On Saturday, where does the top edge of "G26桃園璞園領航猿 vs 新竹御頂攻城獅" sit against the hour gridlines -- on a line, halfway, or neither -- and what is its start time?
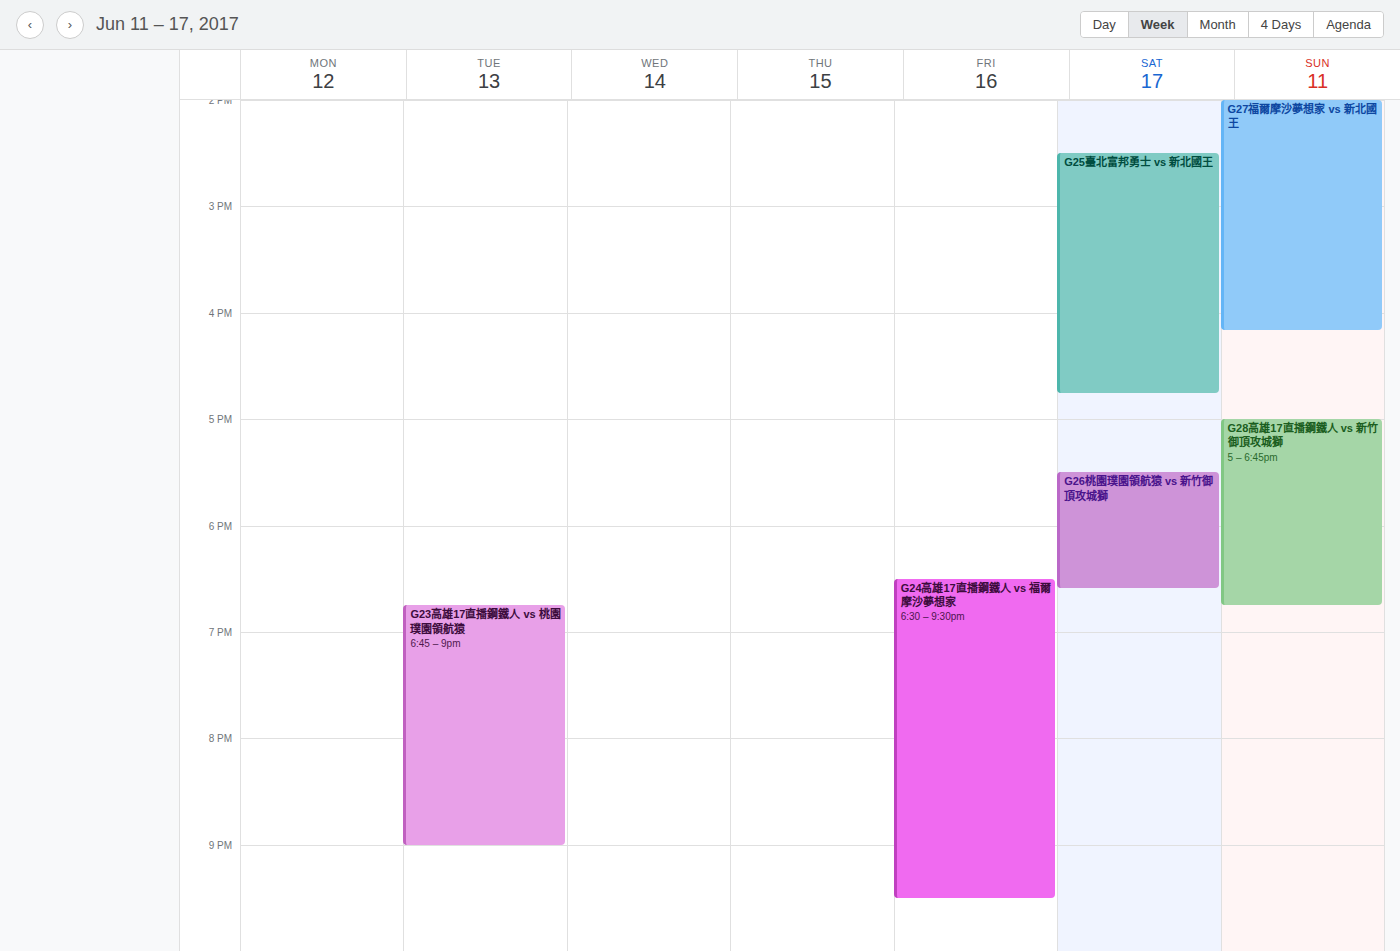
5:30 PM -- halfway between the 5 PM and 6 PM lines.